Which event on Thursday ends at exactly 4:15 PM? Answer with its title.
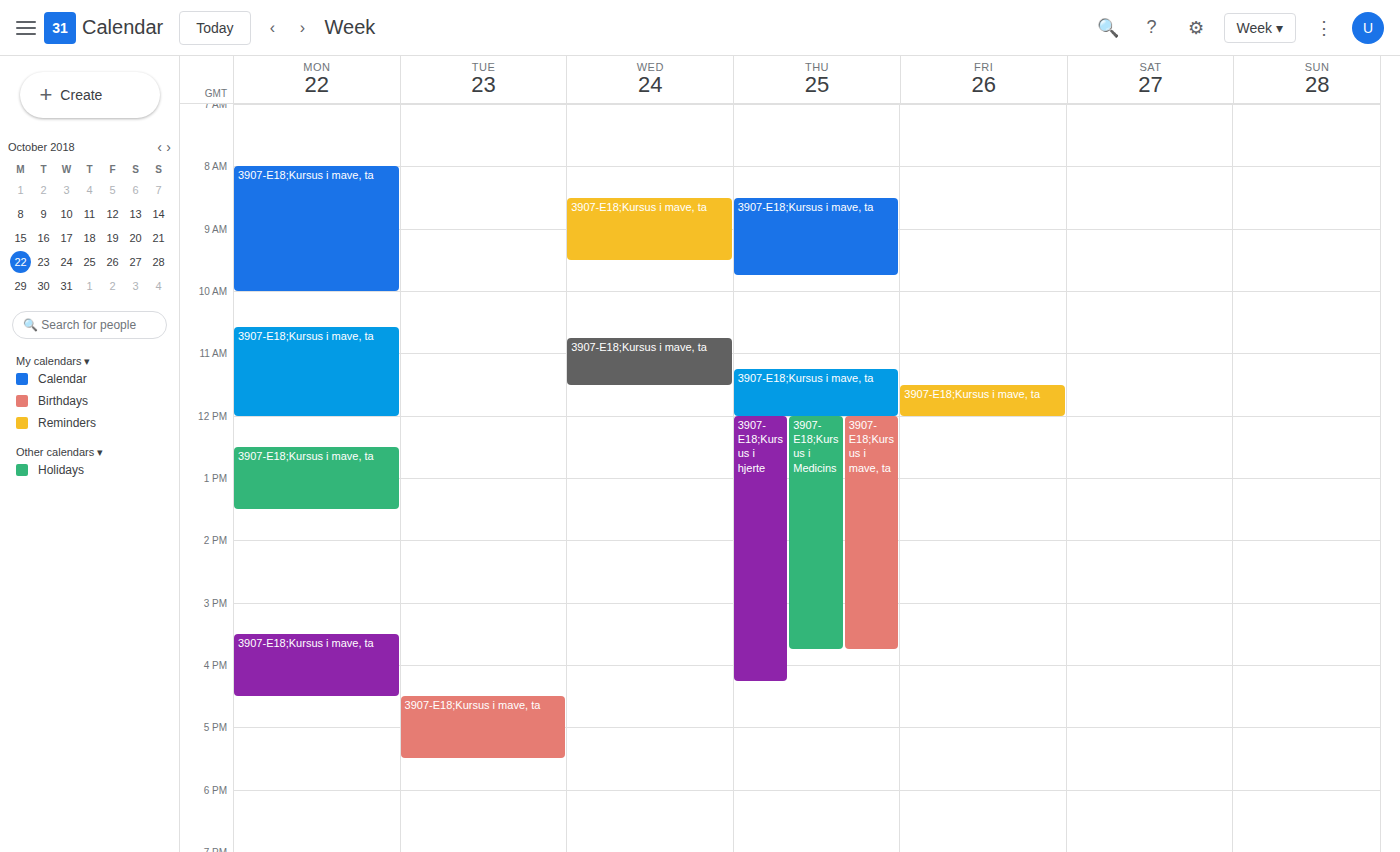
"3907-E18;Kursus i hjerte"